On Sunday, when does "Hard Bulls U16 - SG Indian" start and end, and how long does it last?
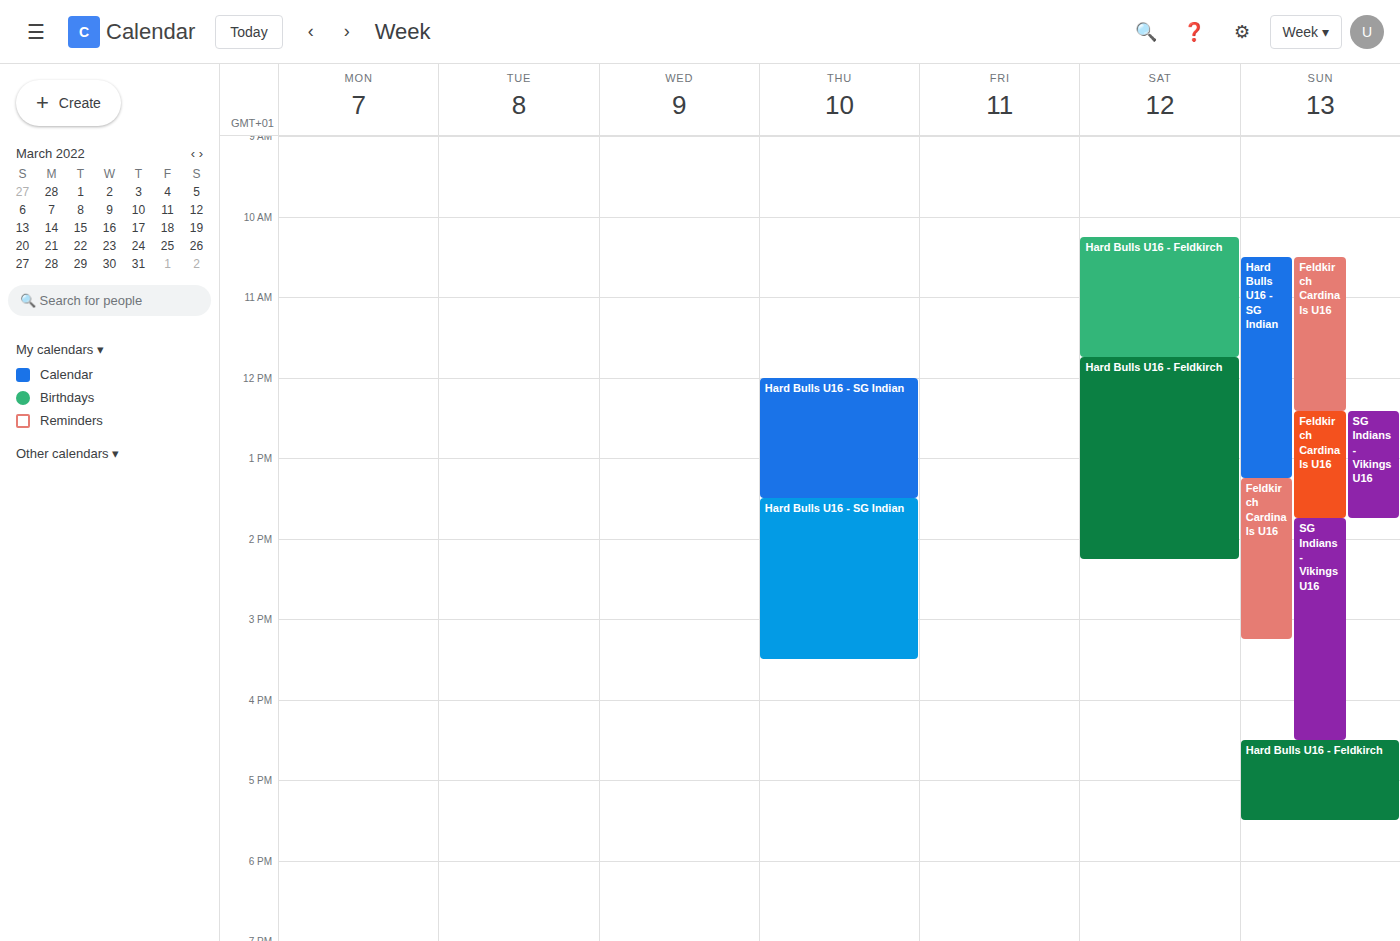
10:30 to 13:15, 2 hours 45 minutes